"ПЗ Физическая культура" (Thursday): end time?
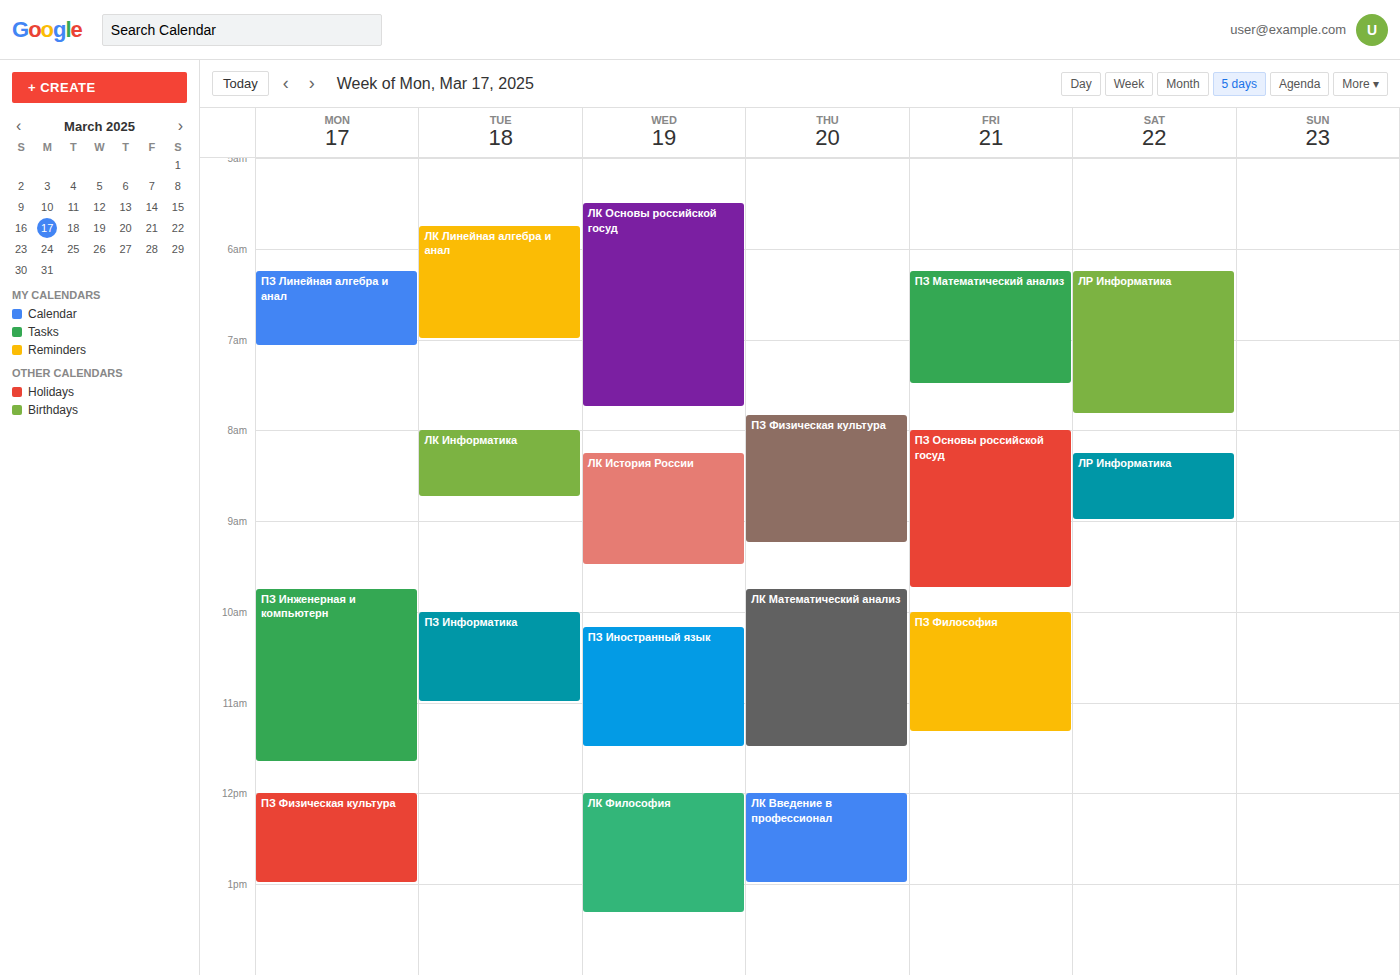
9:15 AM